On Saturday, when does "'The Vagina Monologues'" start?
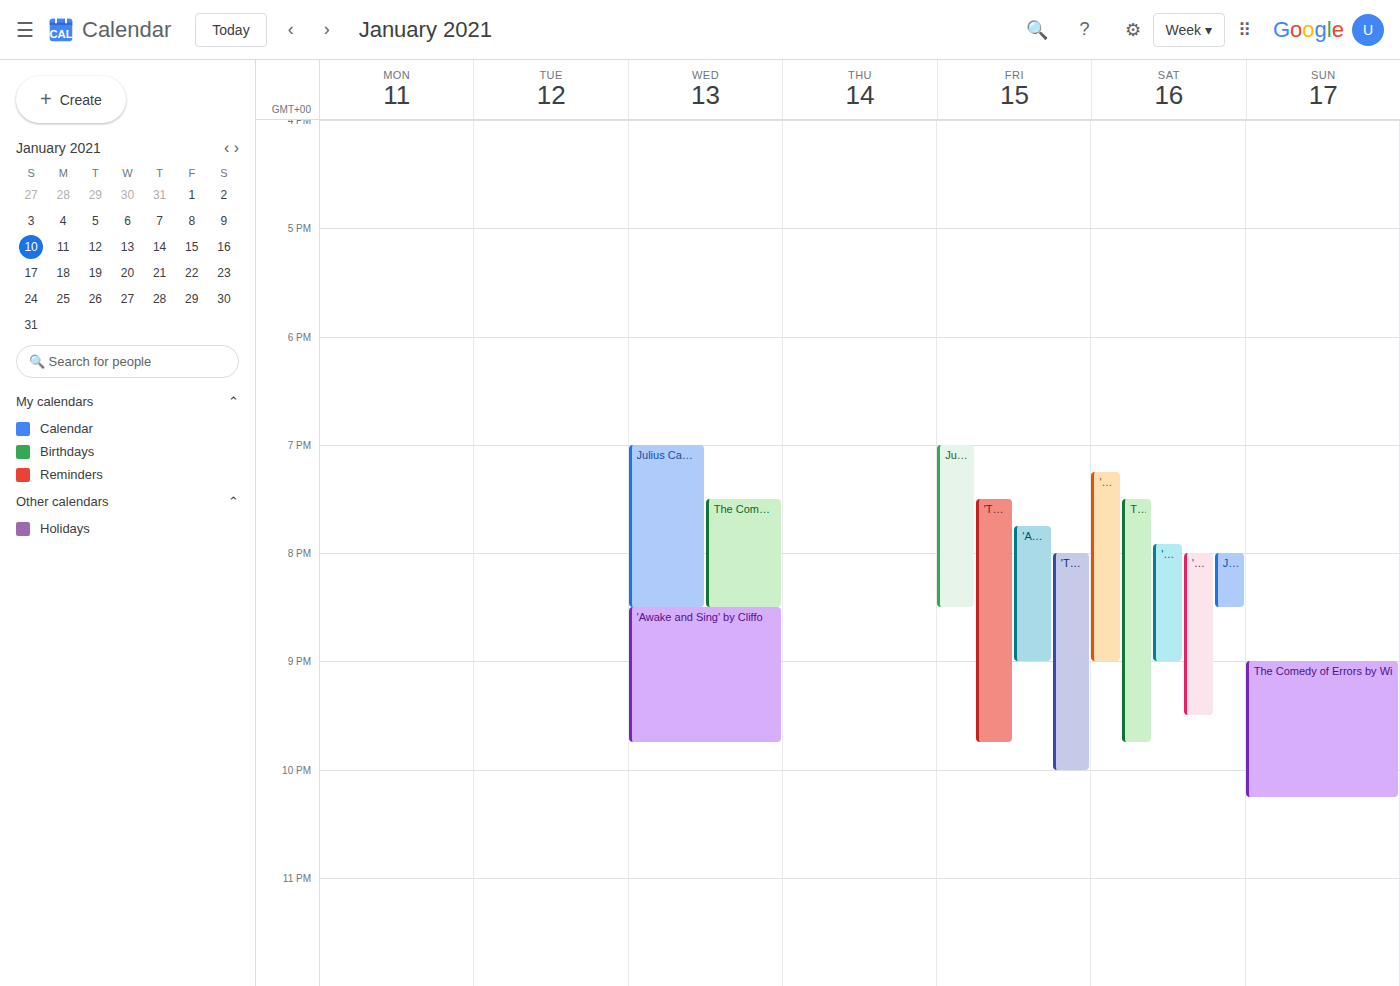
7:55 PM